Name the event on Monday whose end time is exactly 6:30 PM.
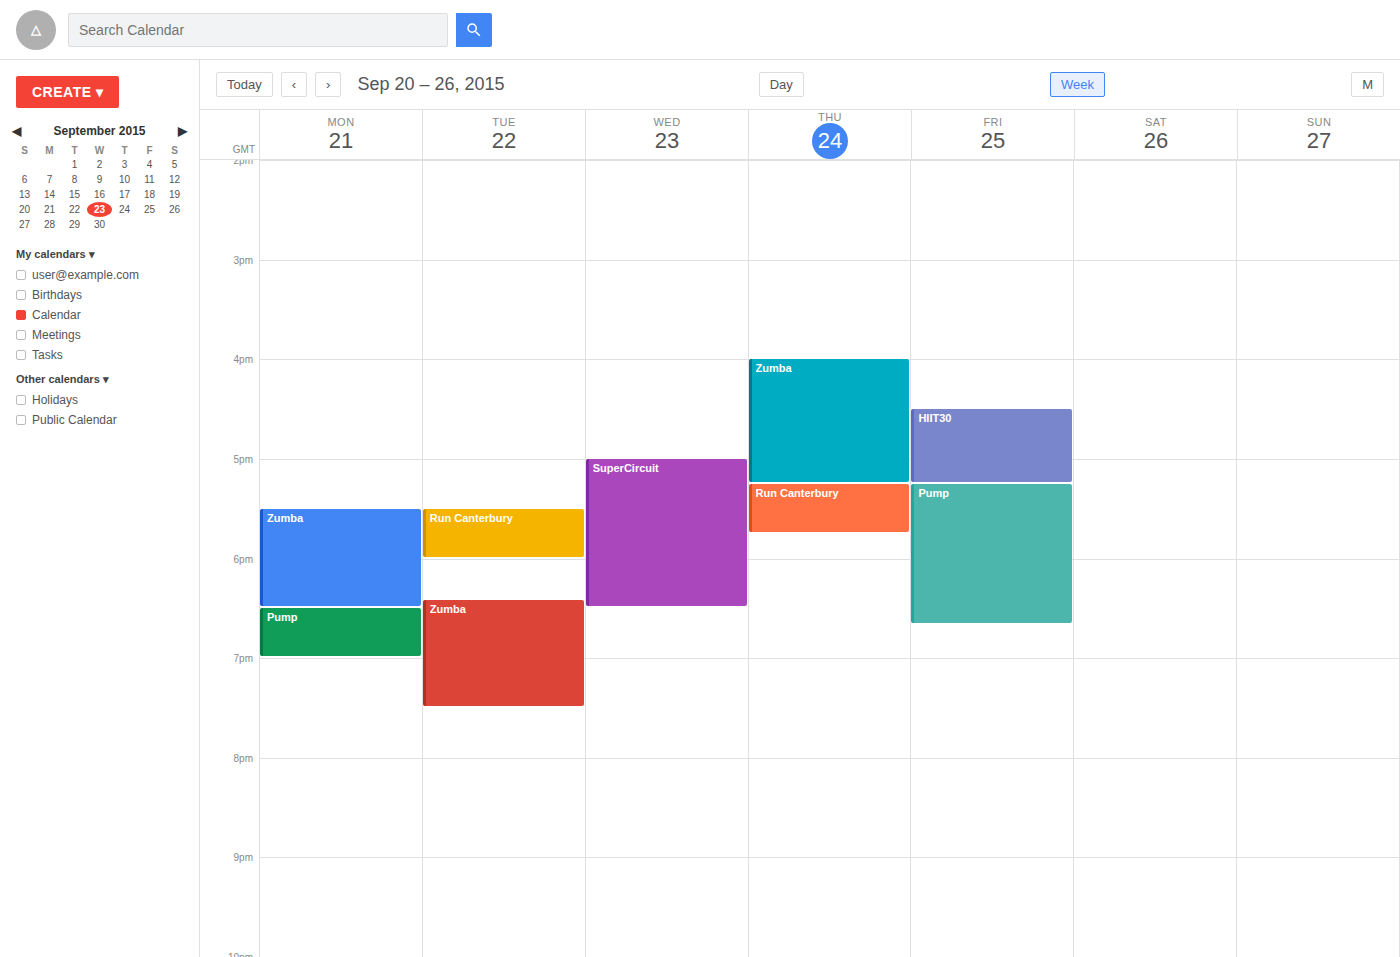
"Zumba"